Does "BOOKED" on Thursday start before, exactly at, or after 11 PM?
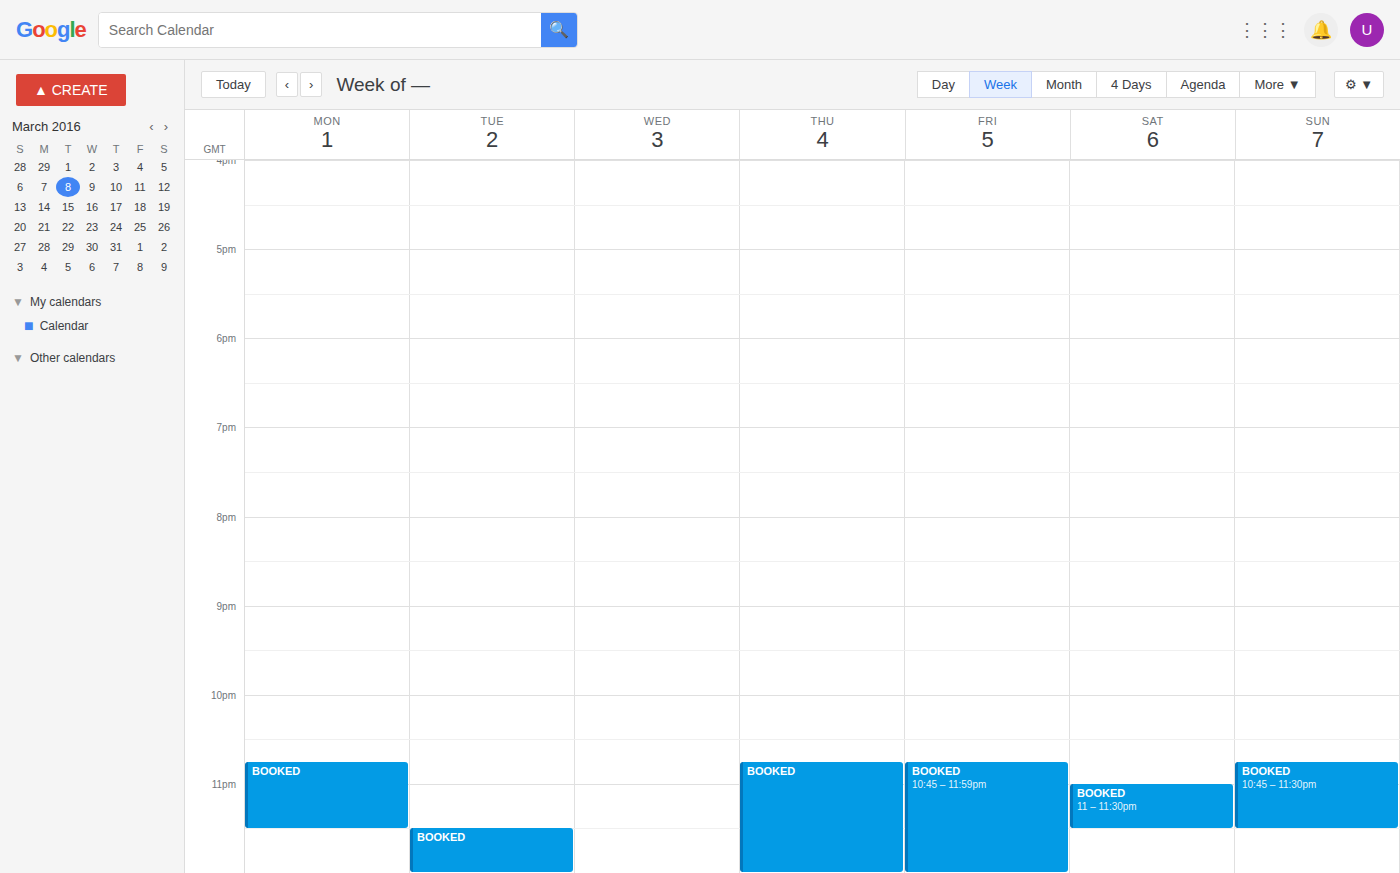
10:45 PM -- before 11 PM, 15 minutes above the 11 PM line.